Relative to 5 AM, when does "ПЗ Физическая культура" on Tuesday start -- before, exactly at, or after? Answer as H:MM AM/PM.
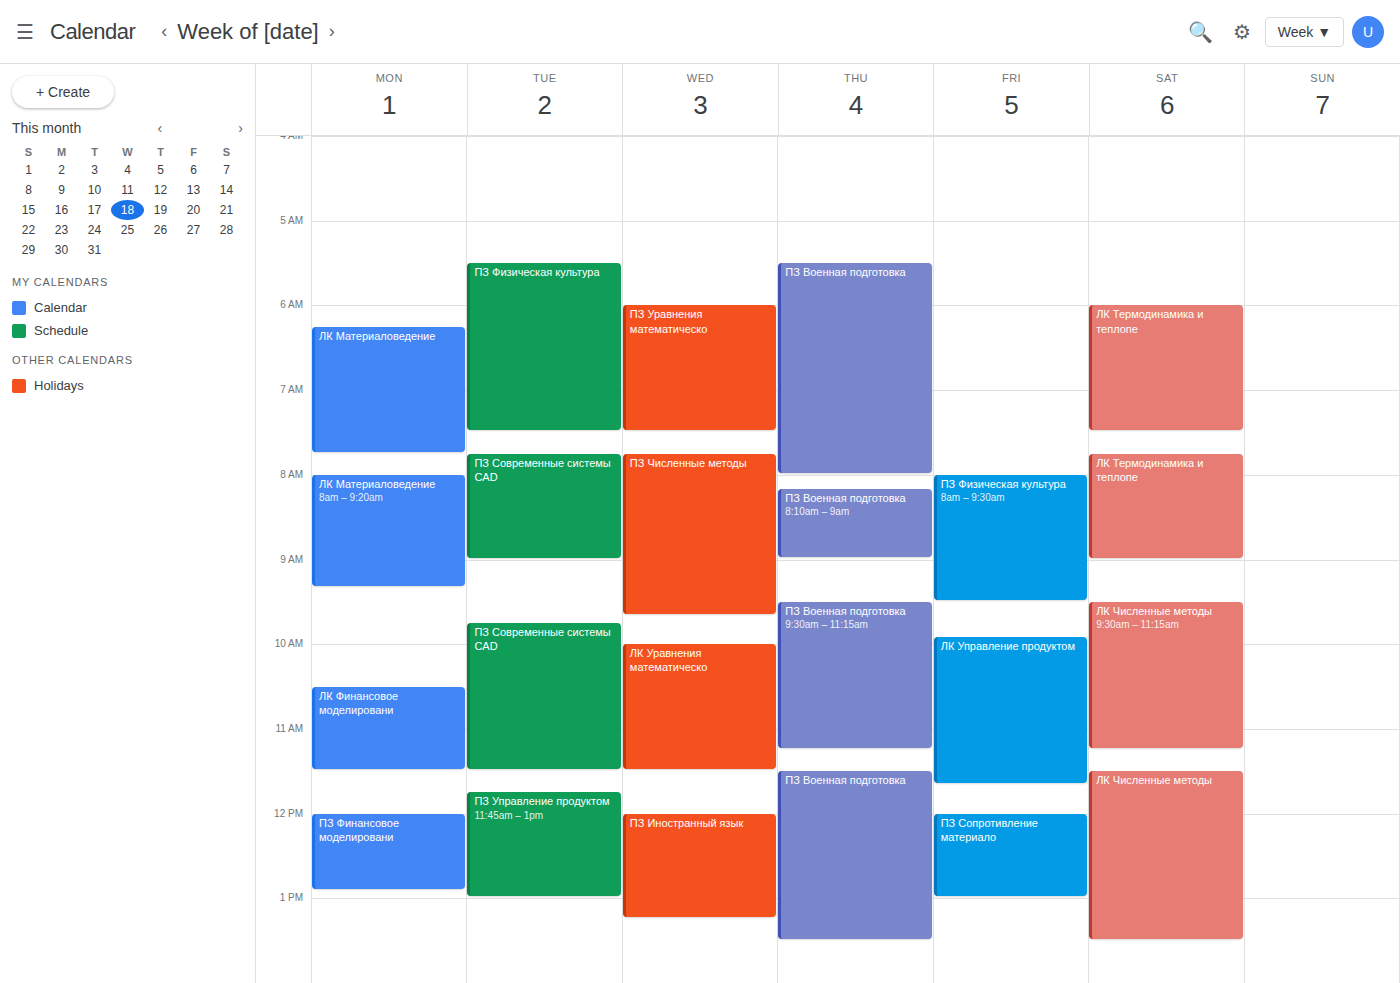
5:30 AM -- after 5 AM, 30 minutes below the 5 AM line.